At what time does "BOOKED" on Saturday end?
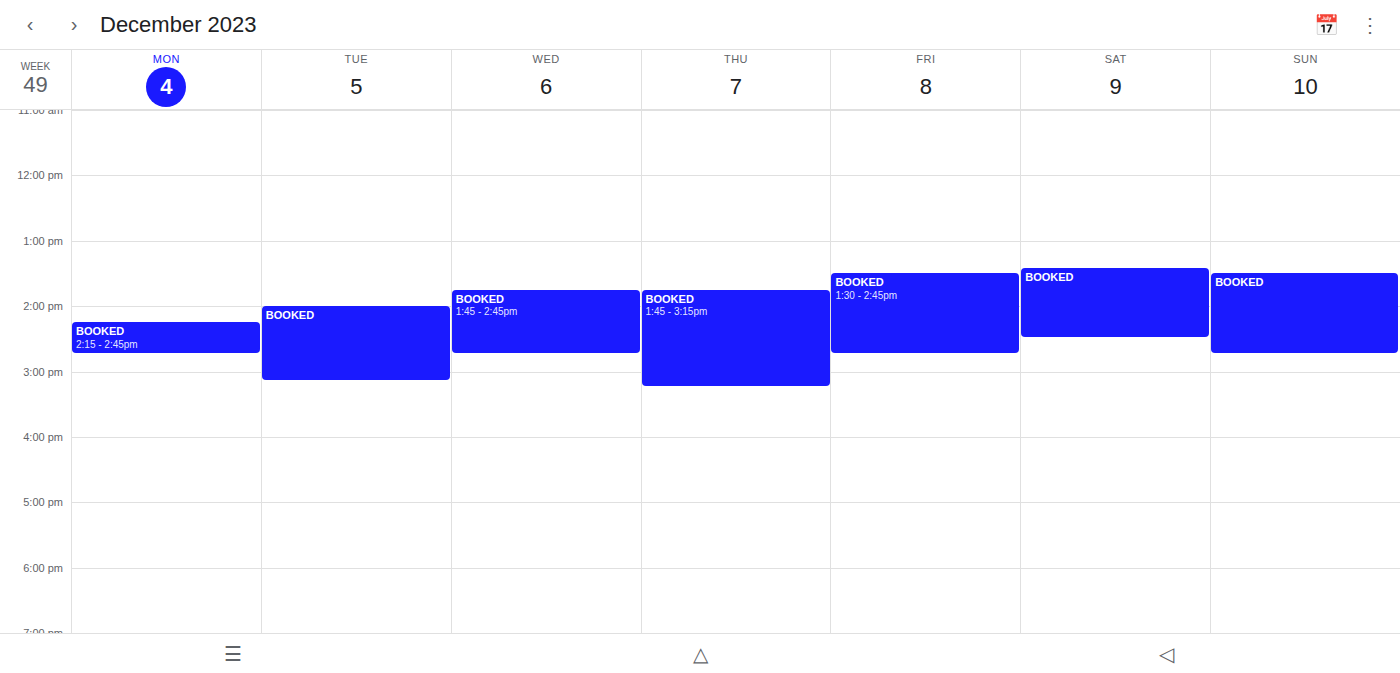
14:30